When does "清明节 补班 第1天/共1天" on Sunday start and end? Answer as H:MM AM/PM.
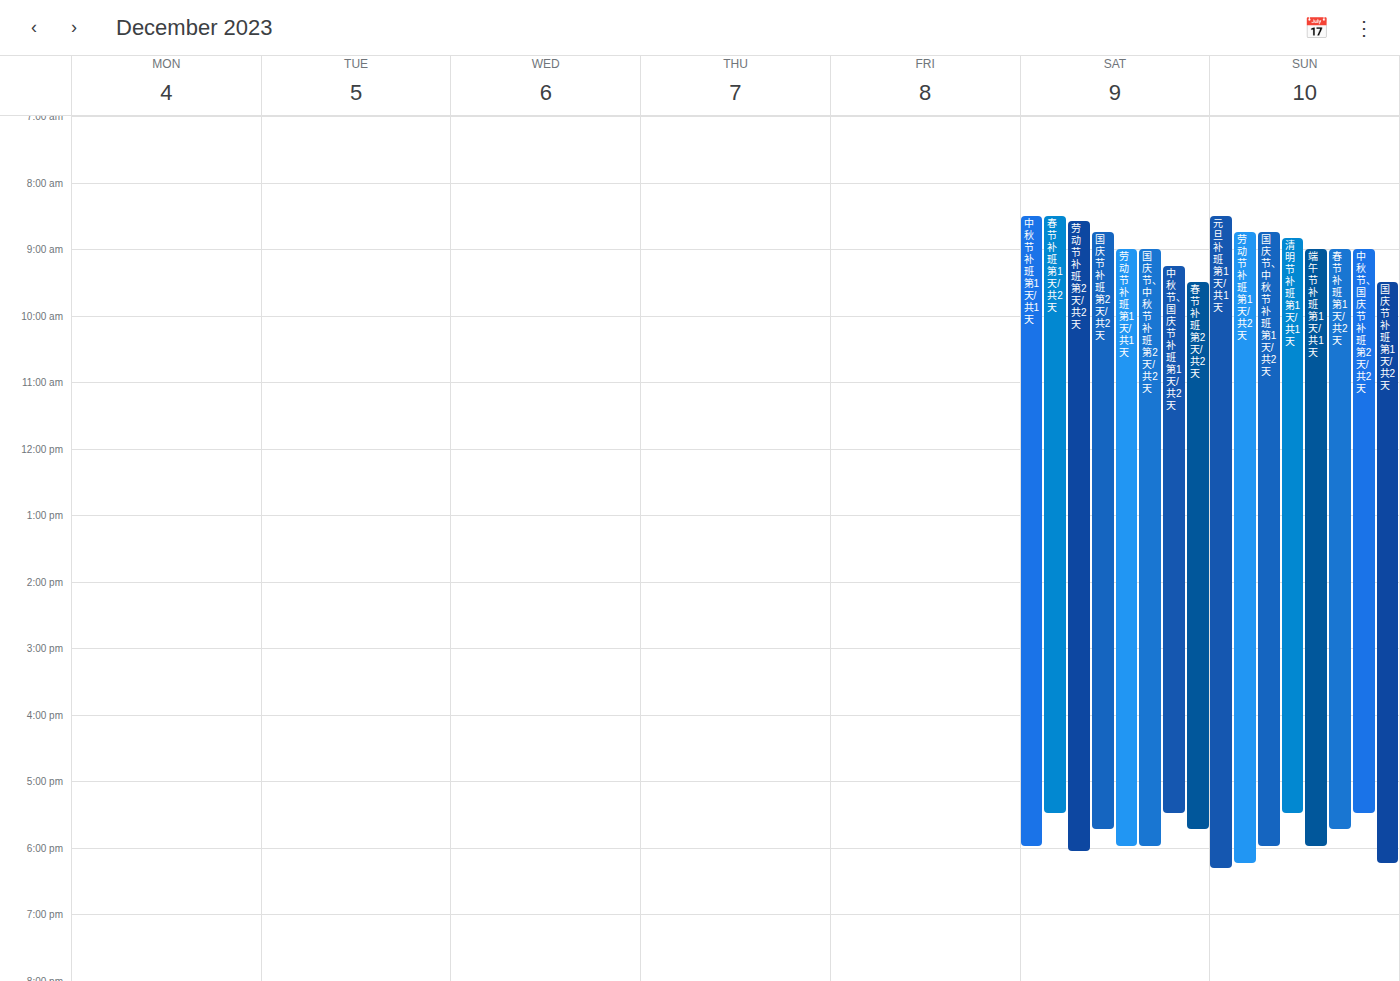
8:50 AM to 5:30 PM